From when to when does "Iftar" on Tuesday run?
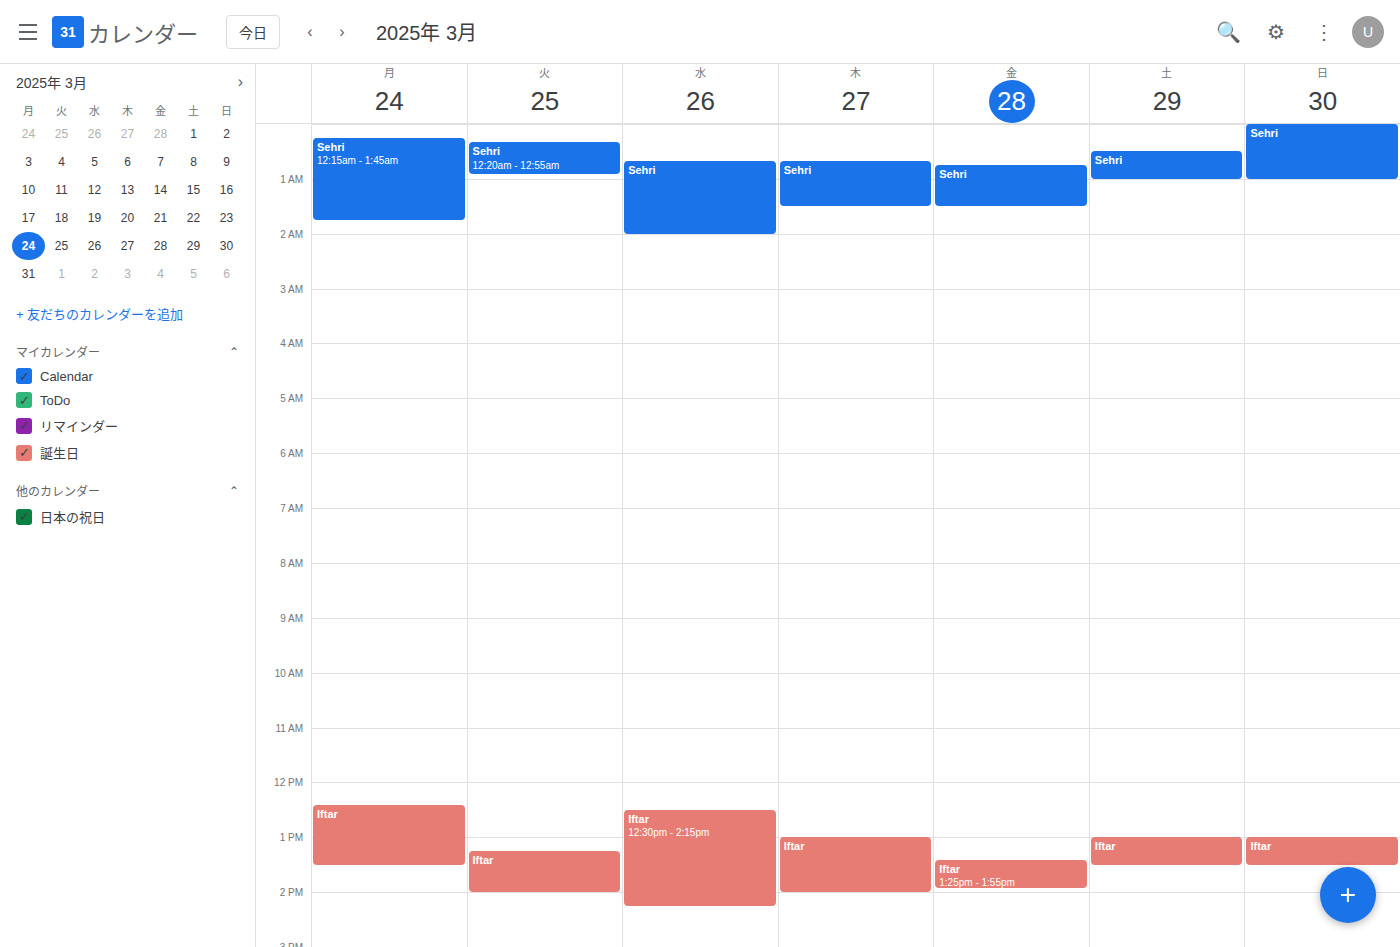
1:15 PM to 2:00 PM